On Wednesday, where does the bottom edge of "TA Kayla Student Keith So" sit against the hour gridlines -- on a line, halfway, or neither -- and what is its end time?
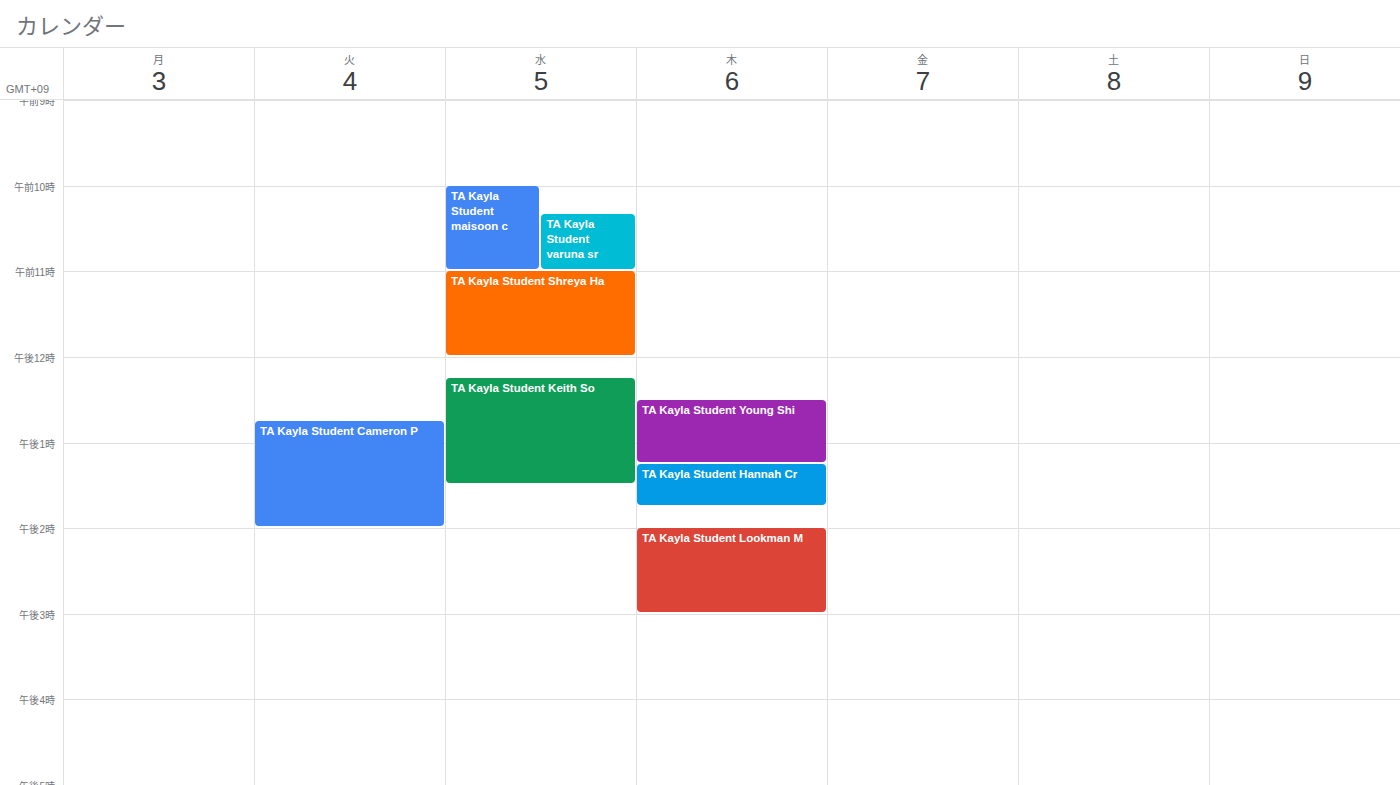
1:30 PM -- halfway between the 1 PM and 2 PM lines.